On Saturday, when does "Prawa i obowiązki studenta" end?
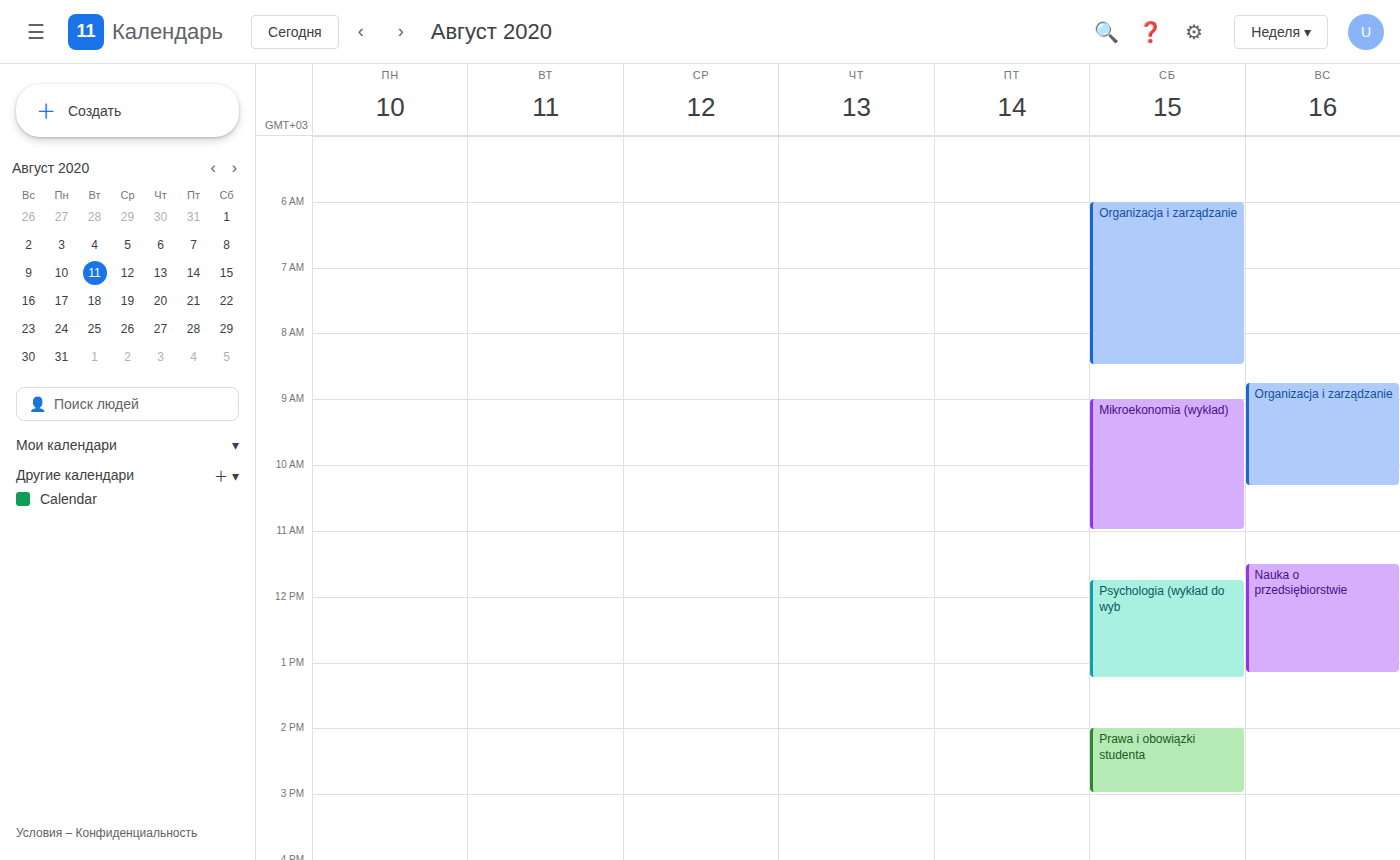
3:00 PM